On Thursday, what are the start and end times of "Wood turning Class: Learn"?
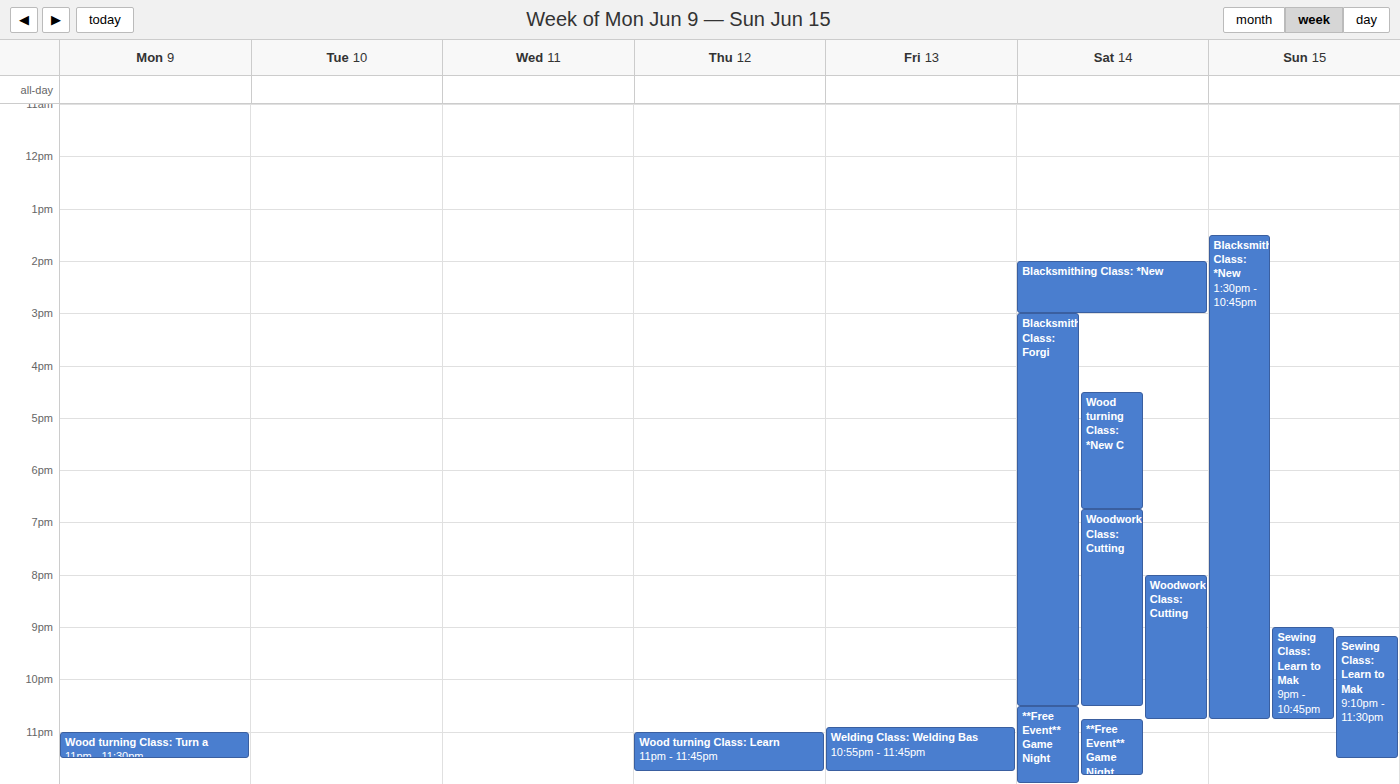
11:00 PM to 11:45 PM